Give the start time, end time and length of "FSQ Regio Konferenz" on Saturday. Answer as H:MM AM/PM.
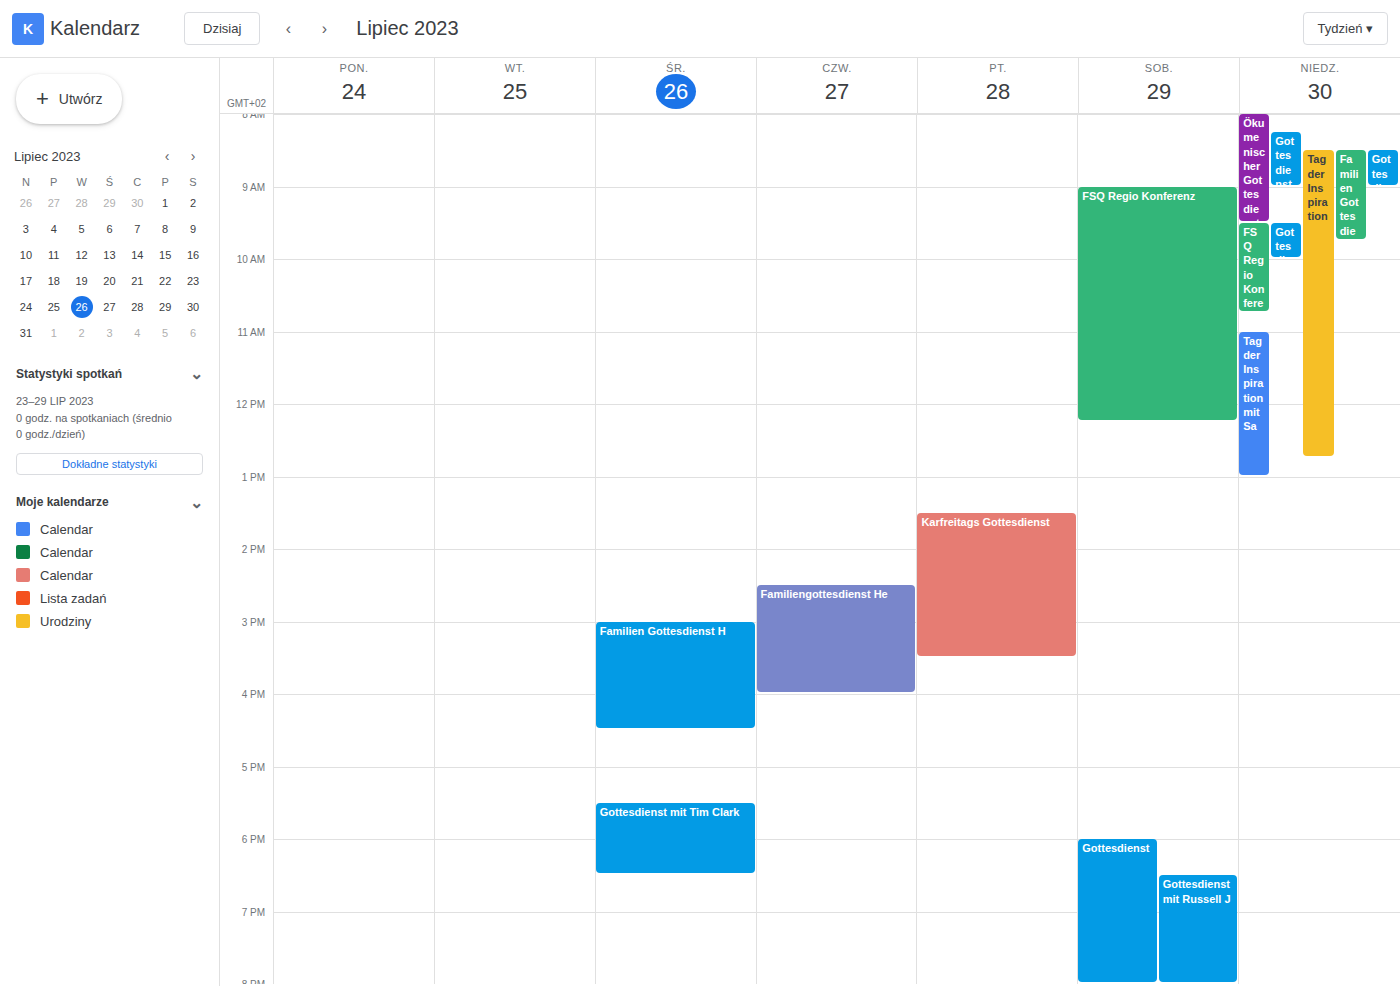
9:00 AM to 12:15 PM, 3 hours 15 minutes